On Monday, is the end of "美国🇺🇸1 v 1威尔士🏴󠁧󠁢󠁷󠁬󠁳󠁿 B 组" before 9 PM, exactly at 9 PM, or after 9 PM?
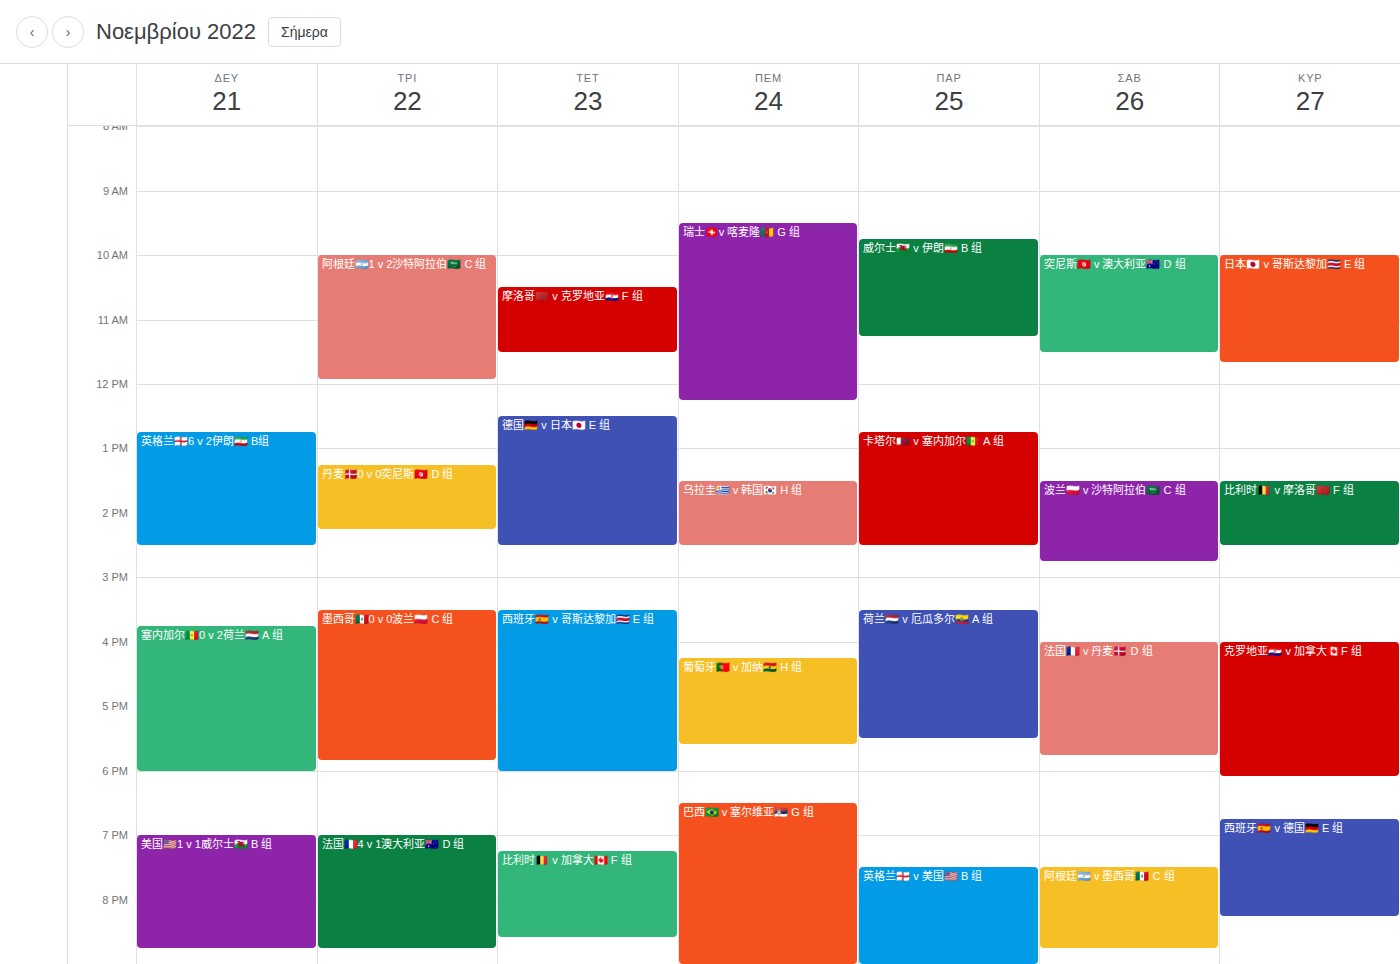
8:45 PM -- before 9 PM, 15 minutes above the 9 PM line.